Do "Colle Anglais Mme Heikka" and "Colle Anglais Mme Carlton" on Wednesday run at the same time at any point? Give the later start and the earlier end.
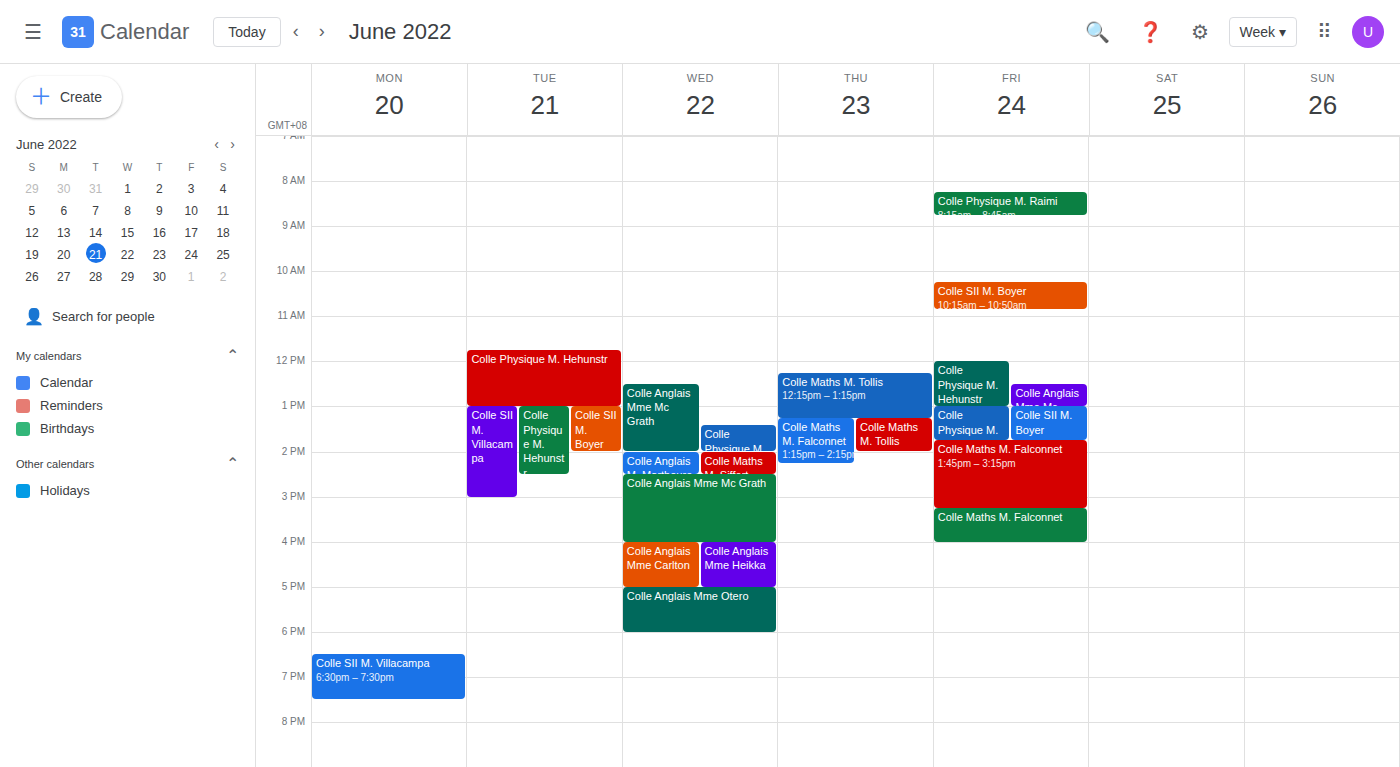
"Colle Anglais Mme Carlton" runs 4:00 PM to 5:00 PM, inside "Colle Anglais Mme Heikka" -- they overlap.